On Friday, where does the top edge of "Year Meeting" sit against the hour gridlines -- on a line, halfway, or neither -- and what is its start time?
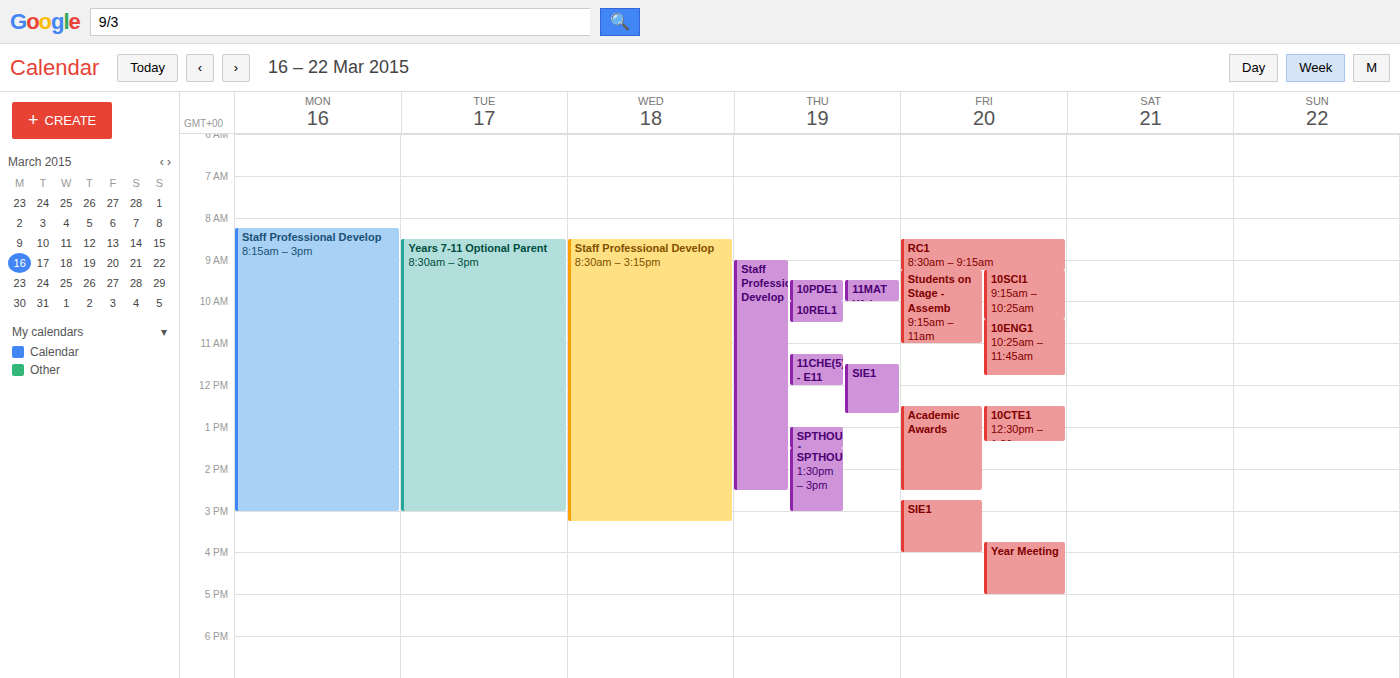
3:45 PM -- neither: three quarters of the way from the 3 PM line to the 4 PM line.